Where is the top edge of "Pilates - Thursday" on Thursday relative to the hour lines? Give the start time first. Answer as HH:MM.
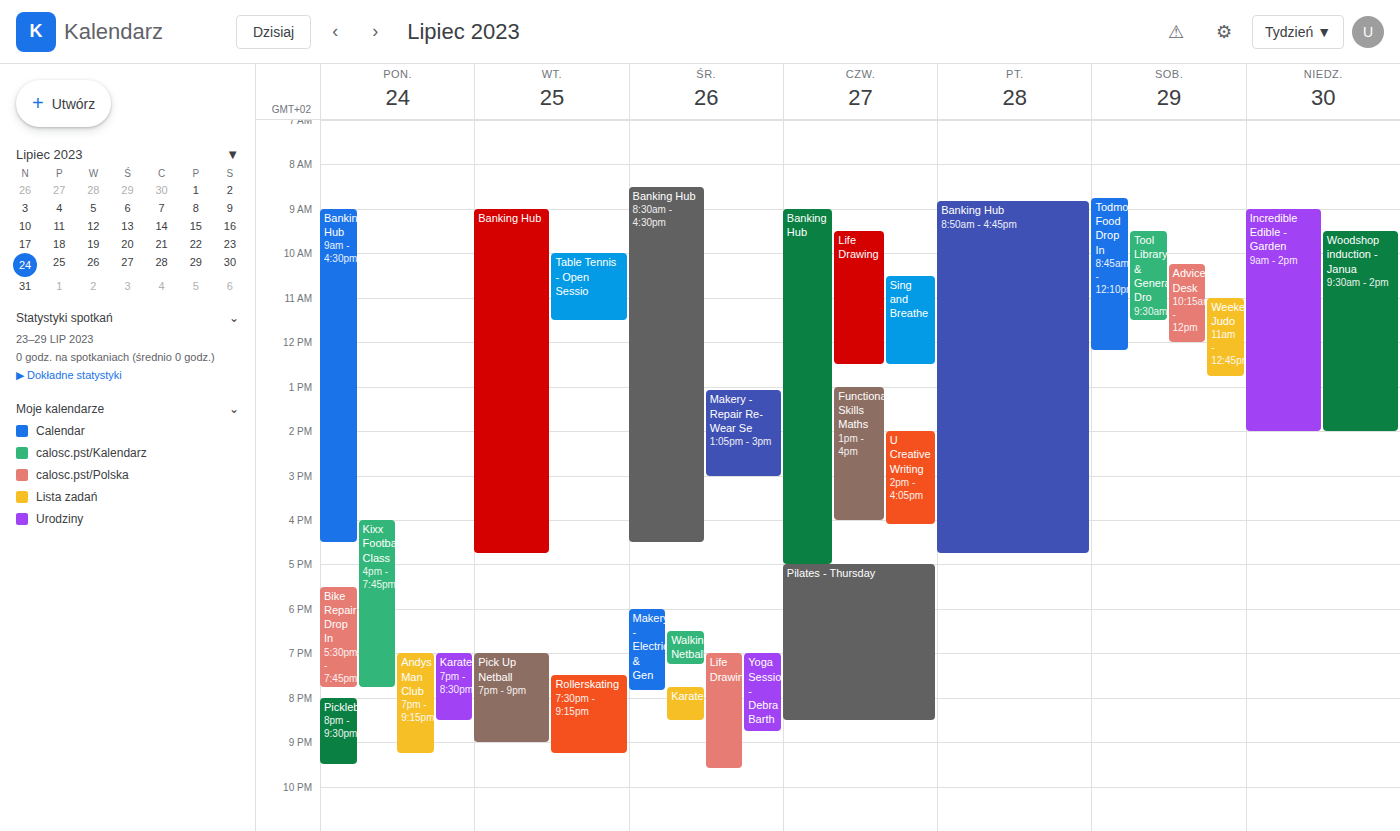
17:00 -- exactly on the 17:00 line.